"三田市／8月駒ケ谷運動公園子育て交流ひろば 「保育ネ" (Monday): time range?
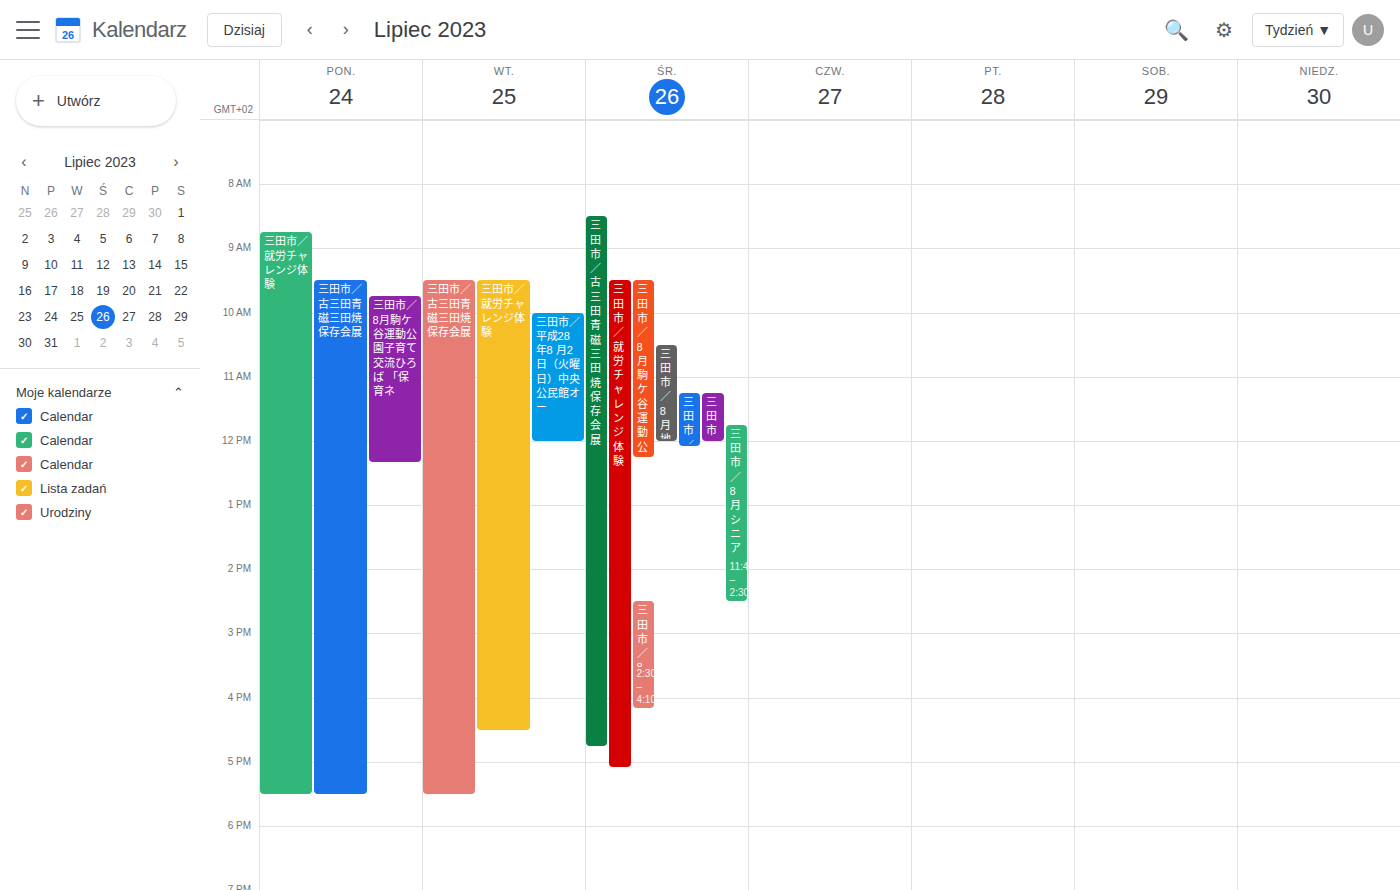
9:45 AM to 12:20 PM